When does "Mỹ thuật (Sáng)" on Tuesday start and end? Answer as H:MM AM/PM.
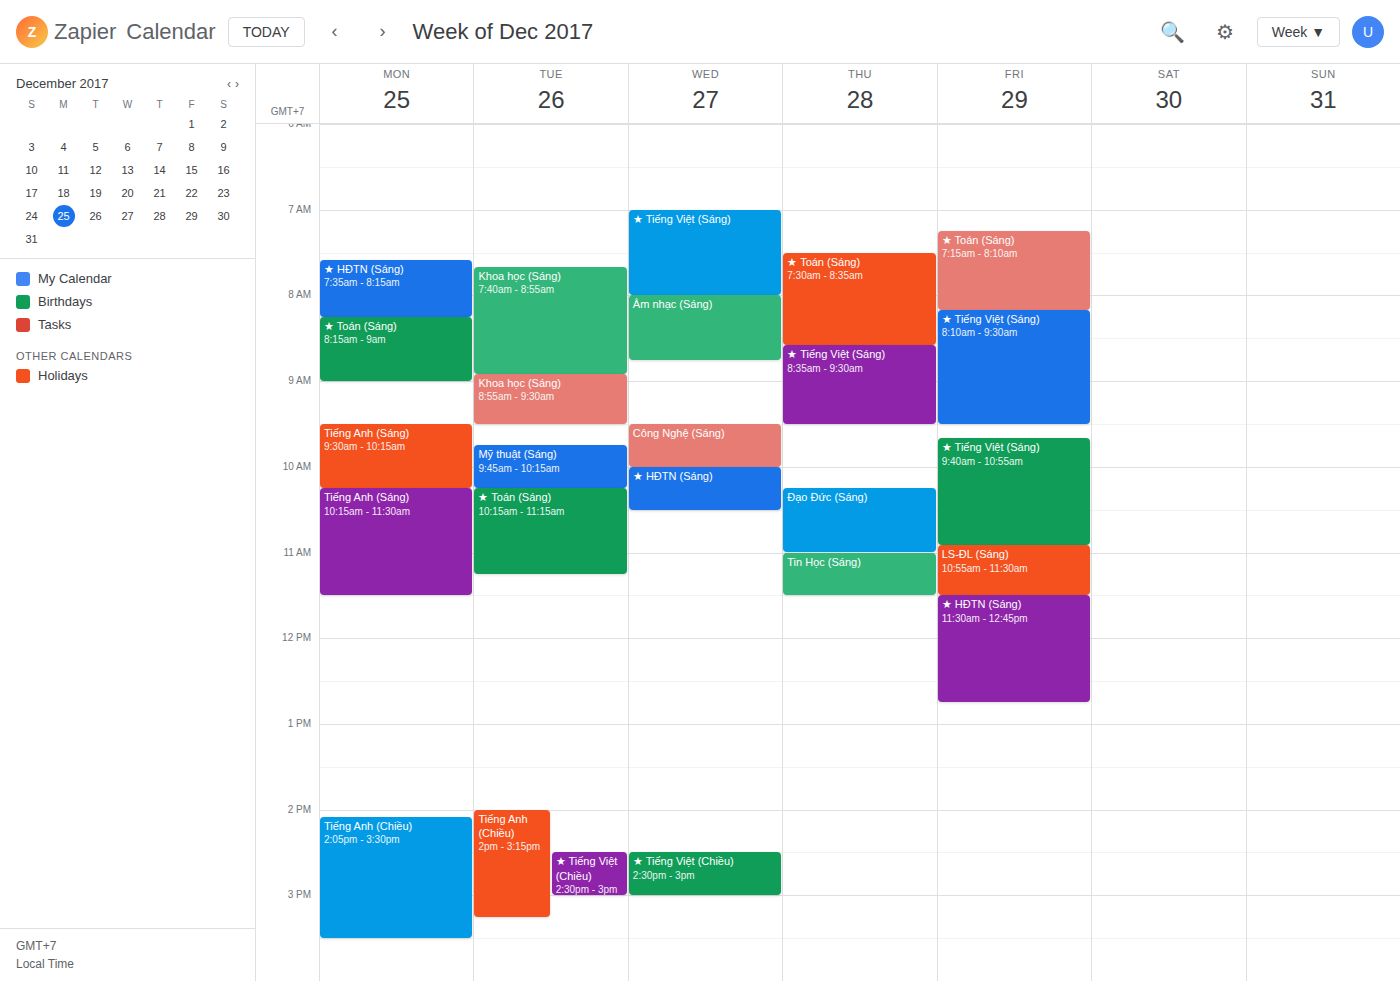
9:45 AM to 10:15 AM